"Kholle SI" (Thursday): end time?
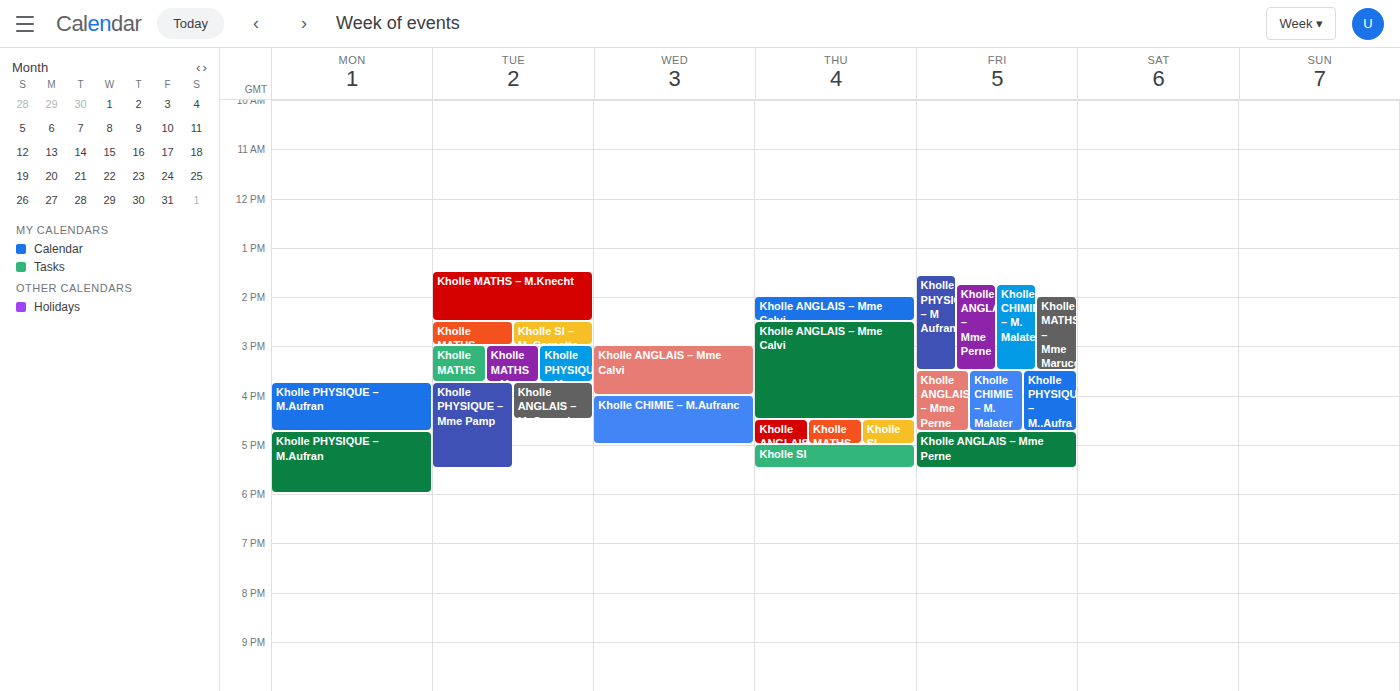
5:30 PM